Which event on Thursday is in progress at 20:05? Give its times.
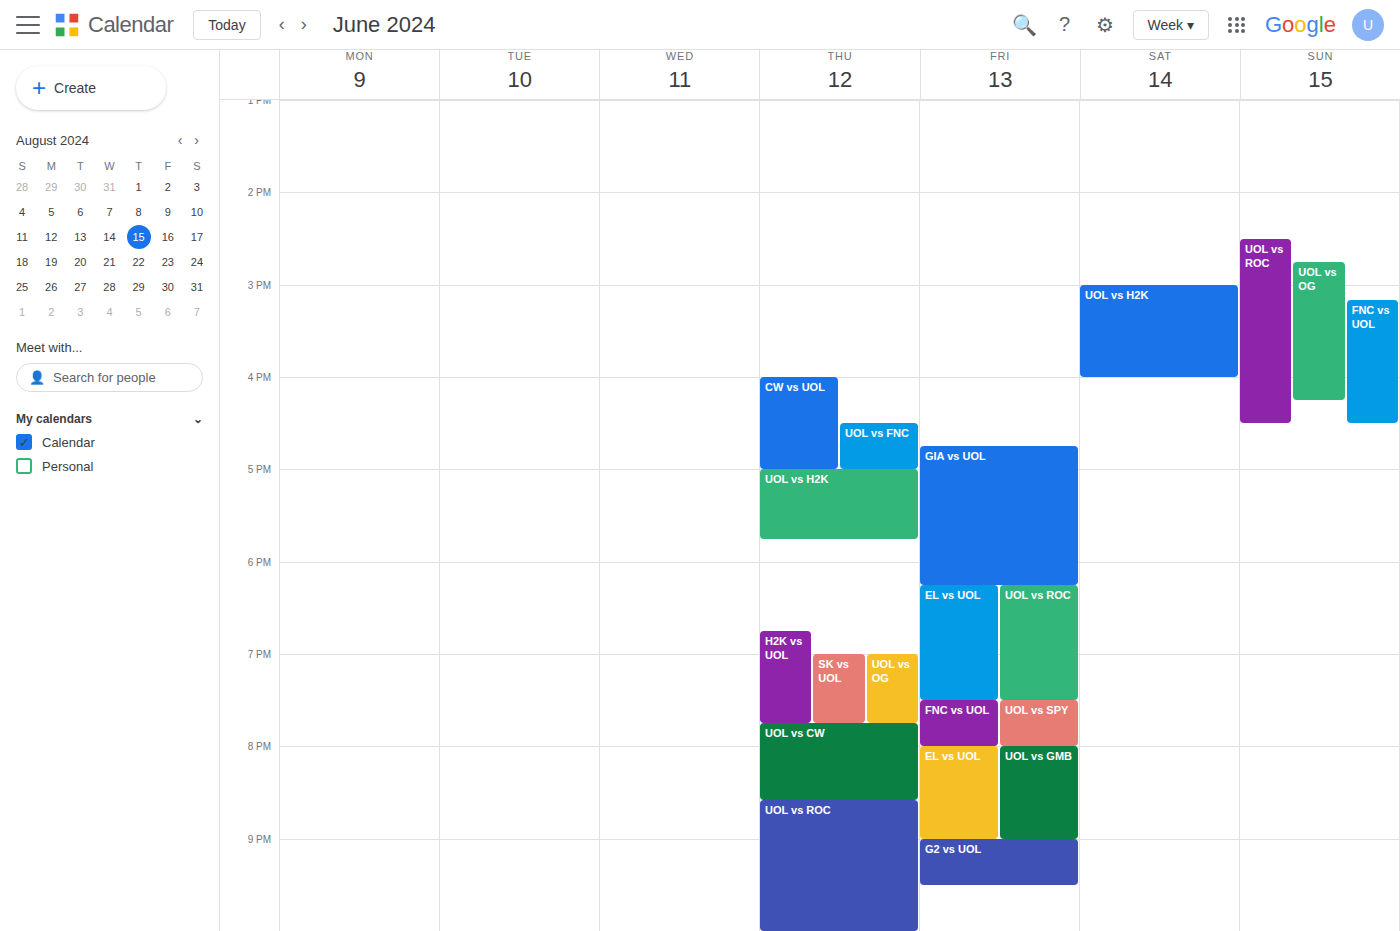
"UOL vs CW", 19:45 to 20:35